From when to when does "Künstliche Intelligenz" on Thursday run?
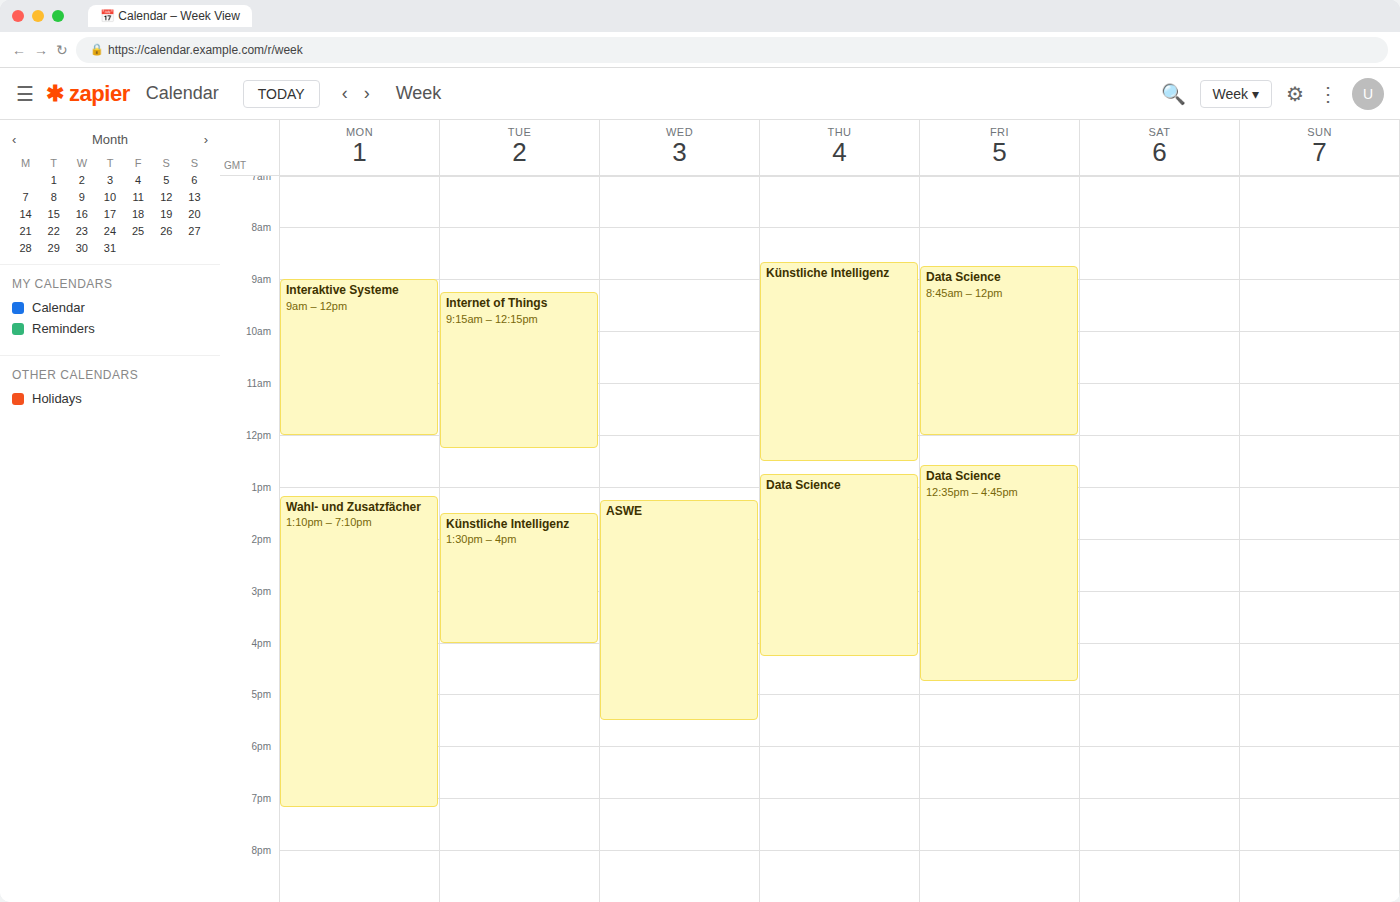
8:40 AM to 12:30 PM